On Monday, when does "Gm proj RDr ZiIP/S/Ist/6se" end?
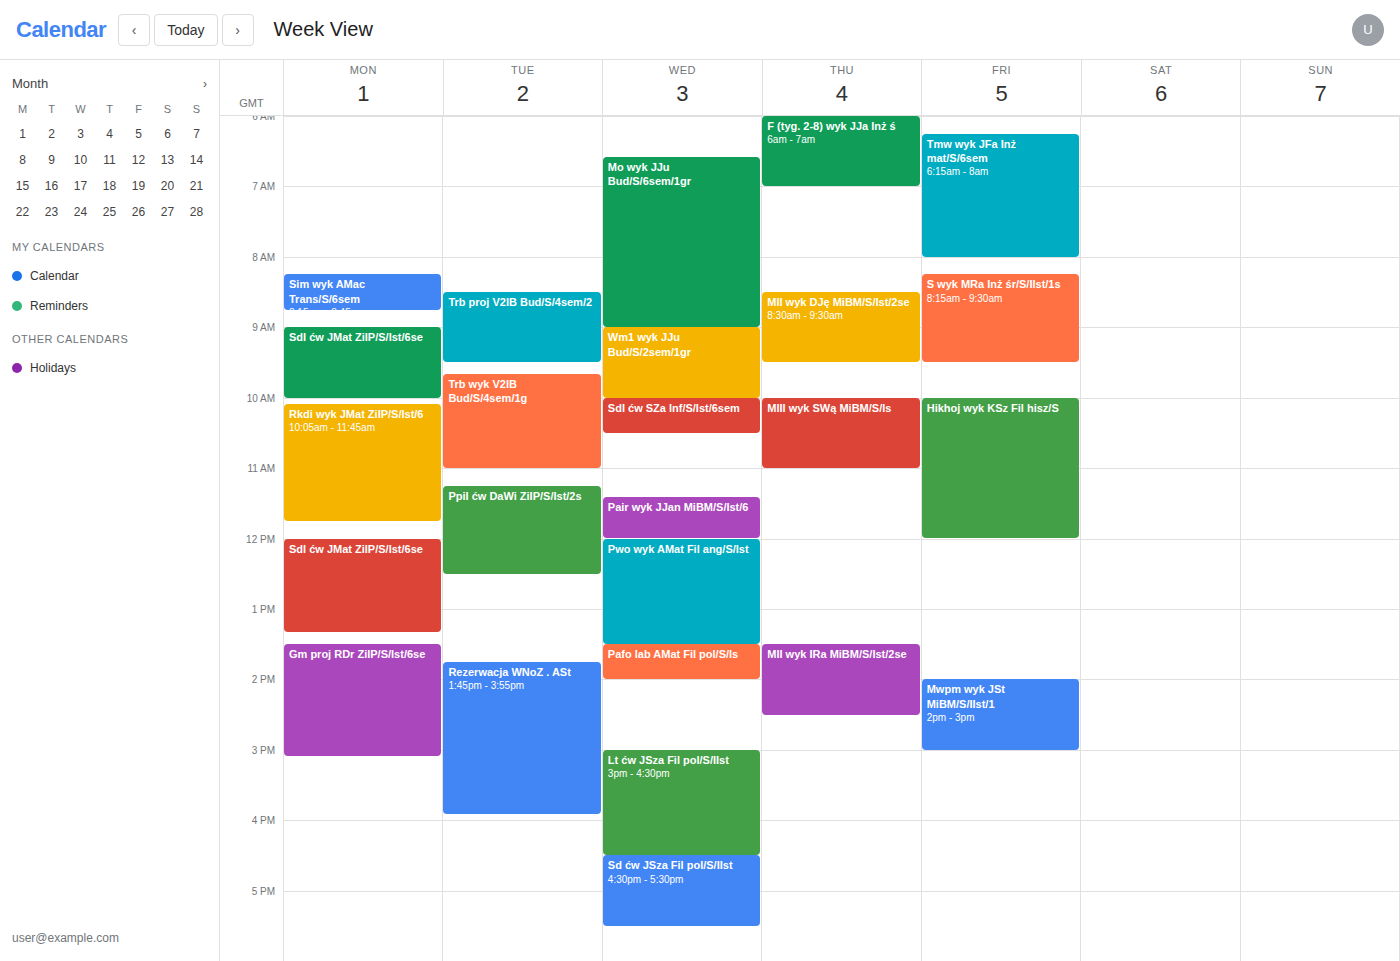
3:05 PM